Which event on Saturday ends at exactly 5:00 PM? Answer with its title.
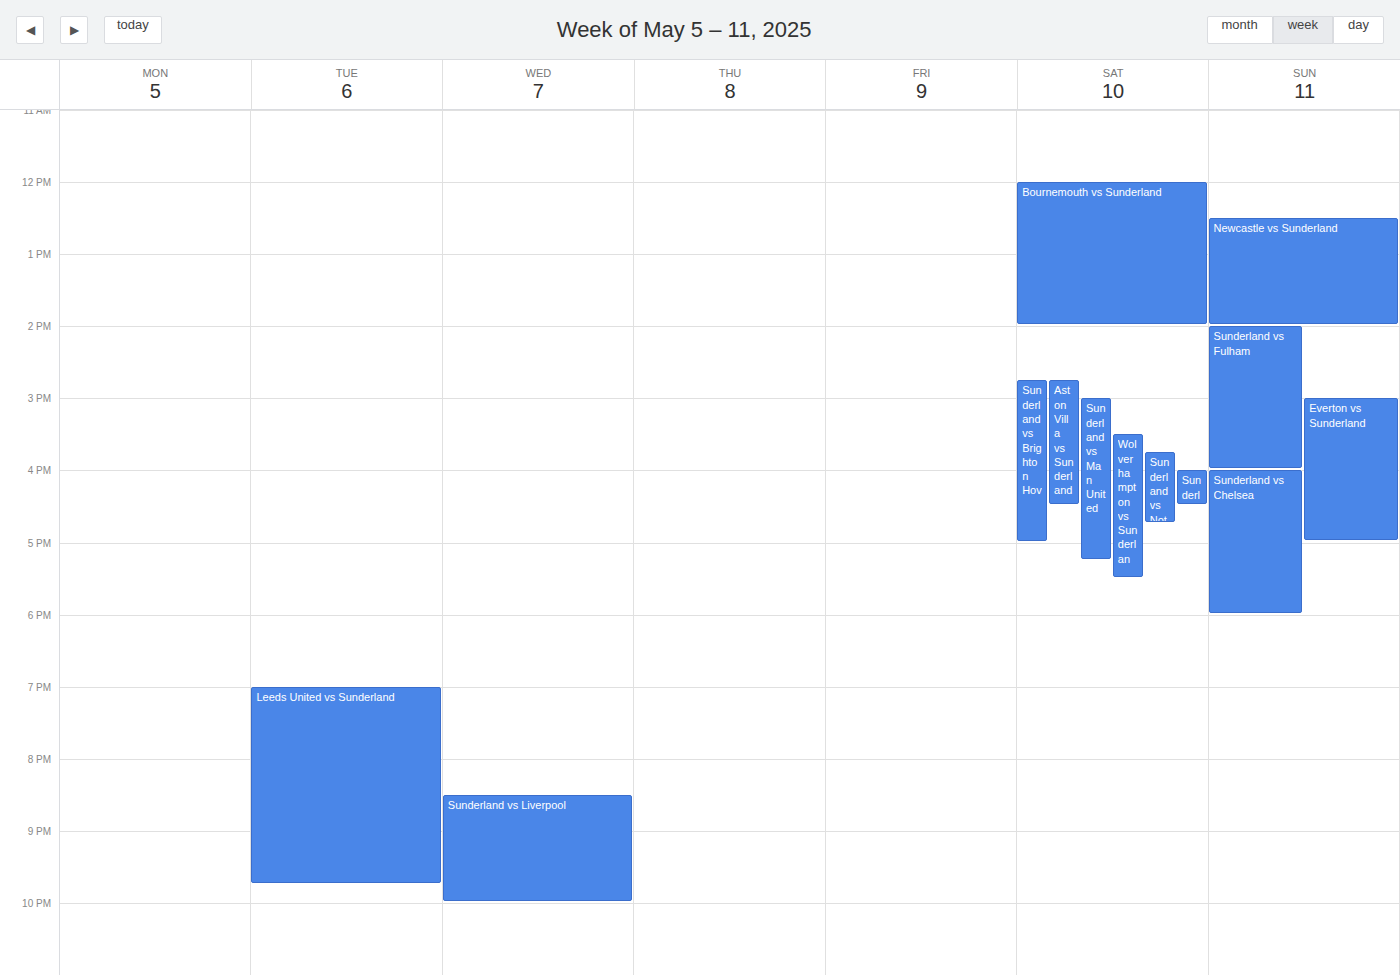
"Sunderland vs Brighton Hov"